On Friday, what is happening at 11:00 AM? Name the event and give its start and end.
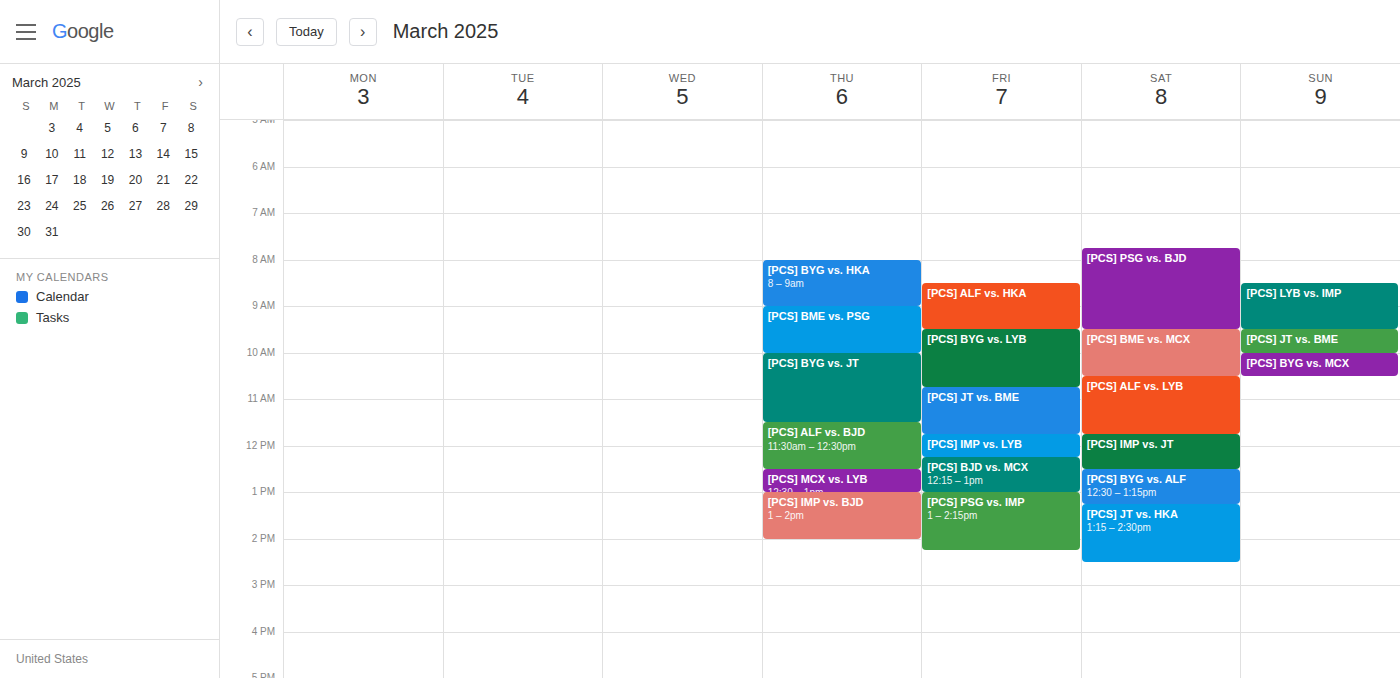
"[PCS] JT vs. BME", 10:45 AM to 11:45 AM